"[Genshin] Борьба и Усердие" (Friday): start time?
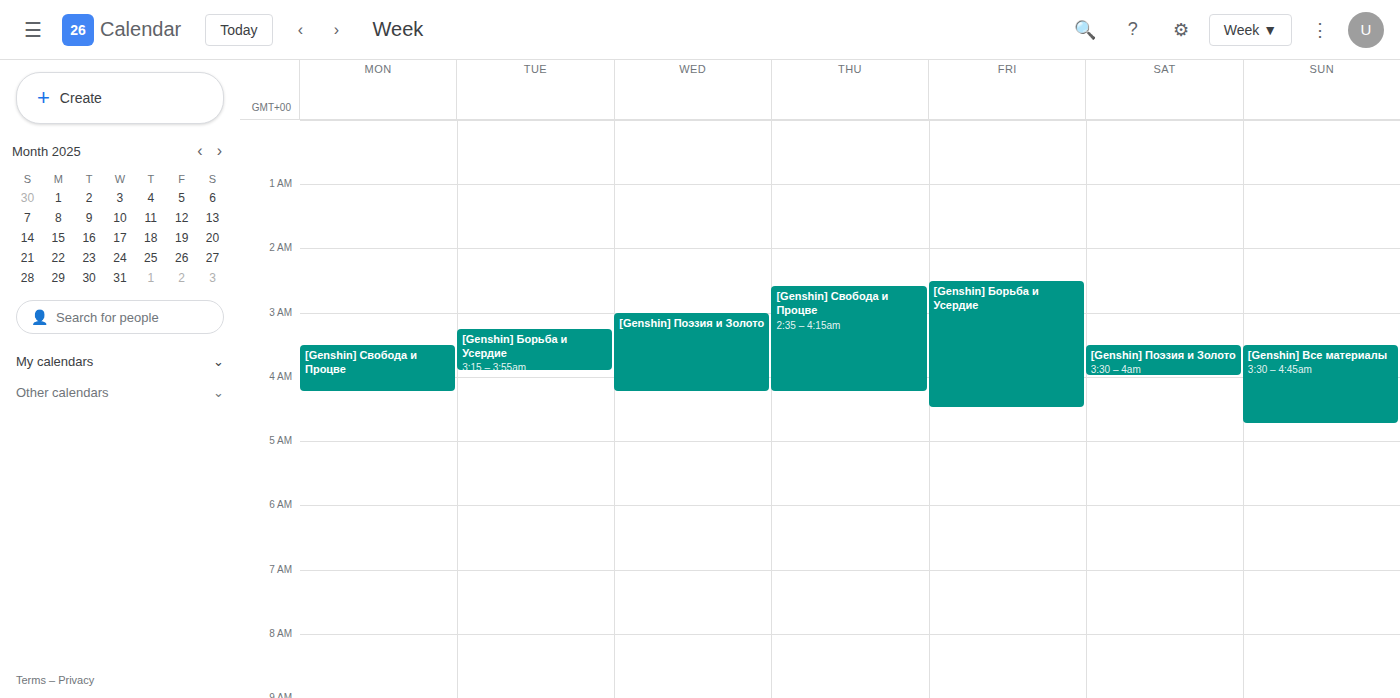
2:30 AM